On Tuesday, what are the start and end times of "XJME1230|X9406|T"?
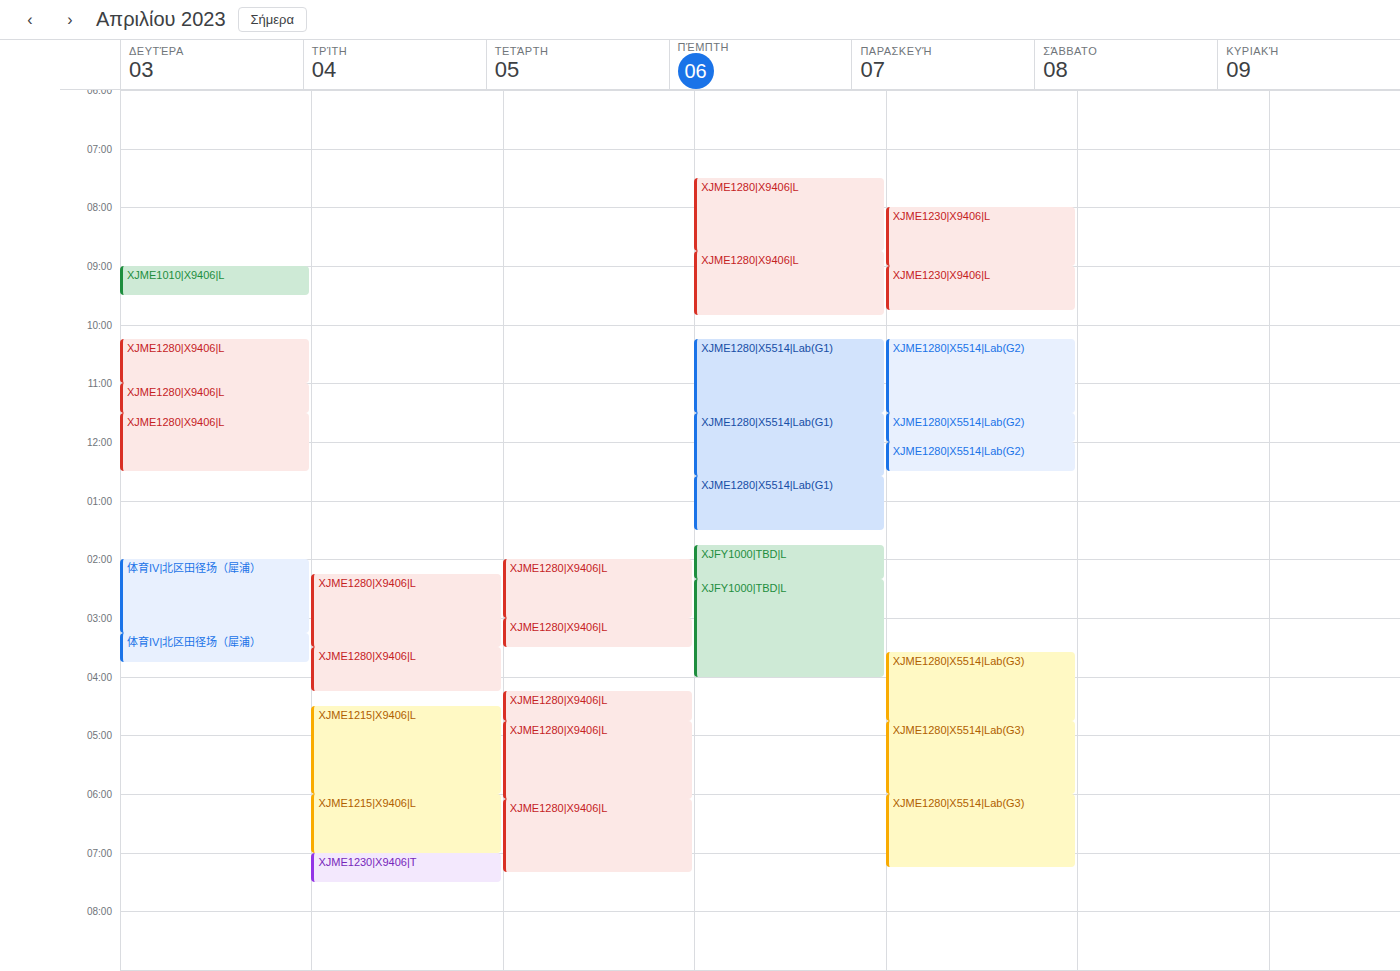
19:00 to 19:30